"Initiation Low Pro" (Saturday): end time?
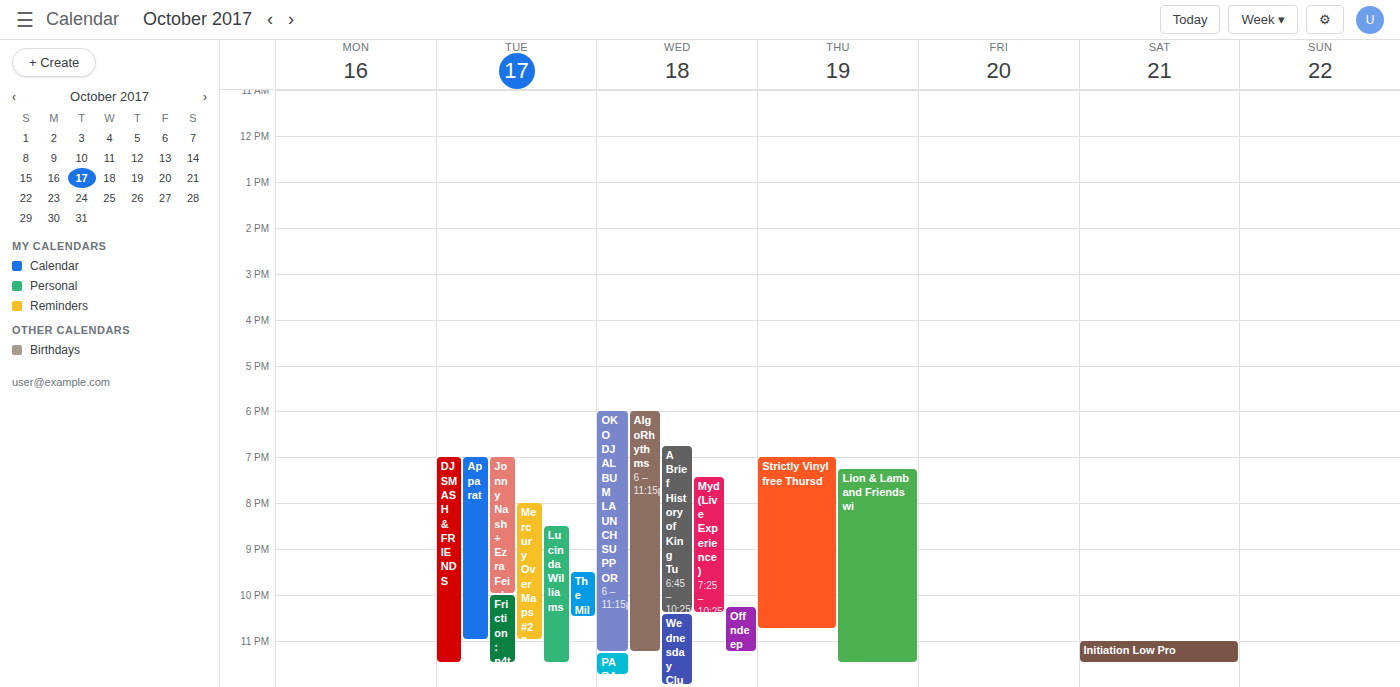
11:30 PM